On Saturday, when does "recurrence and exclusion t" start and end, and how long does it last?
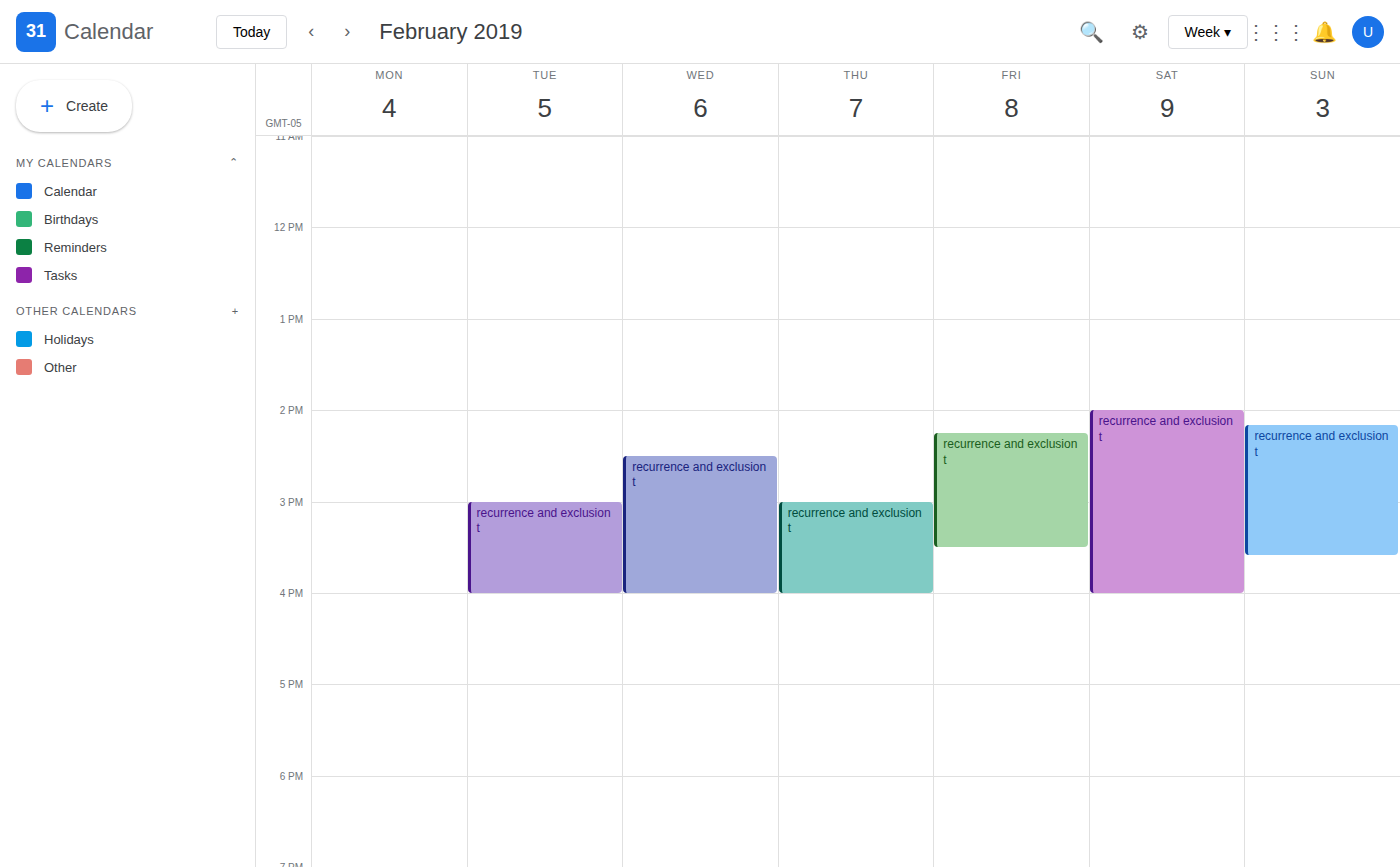
2:00 PM to 4:00 PM, 2 hours